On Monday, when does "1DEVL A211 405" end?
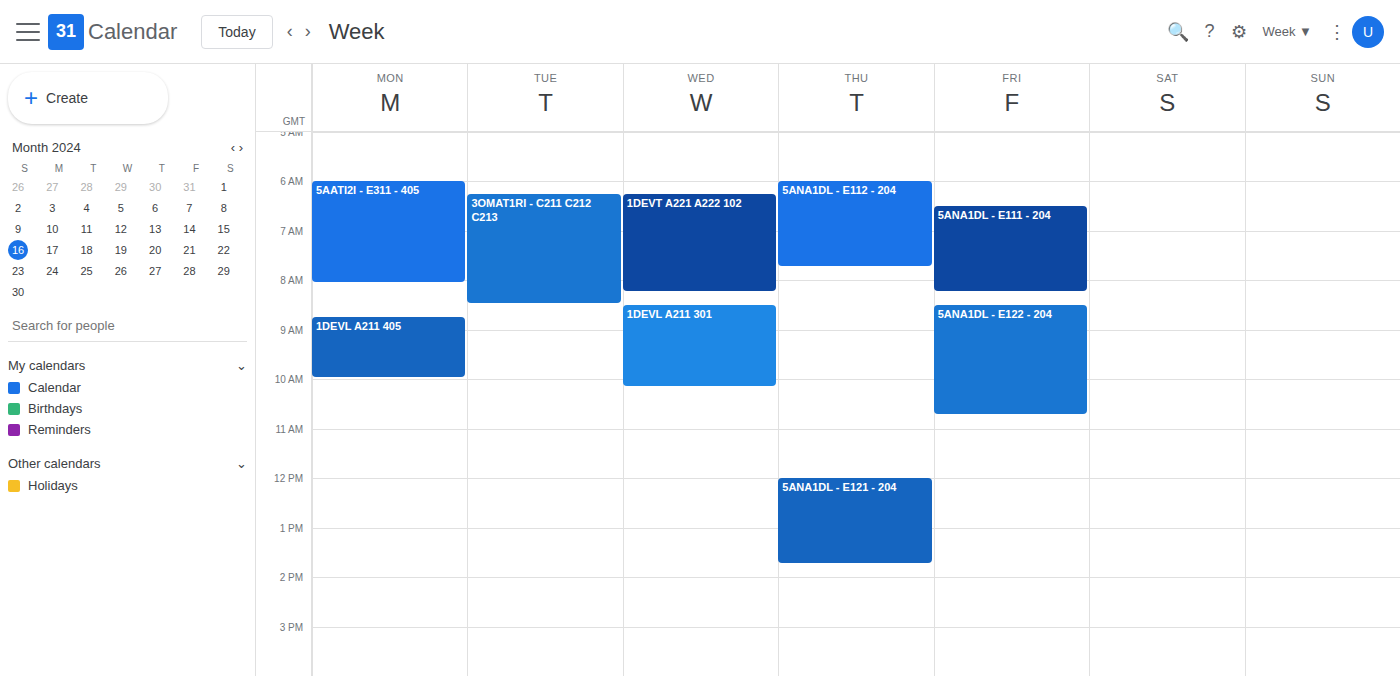
10:00 AM